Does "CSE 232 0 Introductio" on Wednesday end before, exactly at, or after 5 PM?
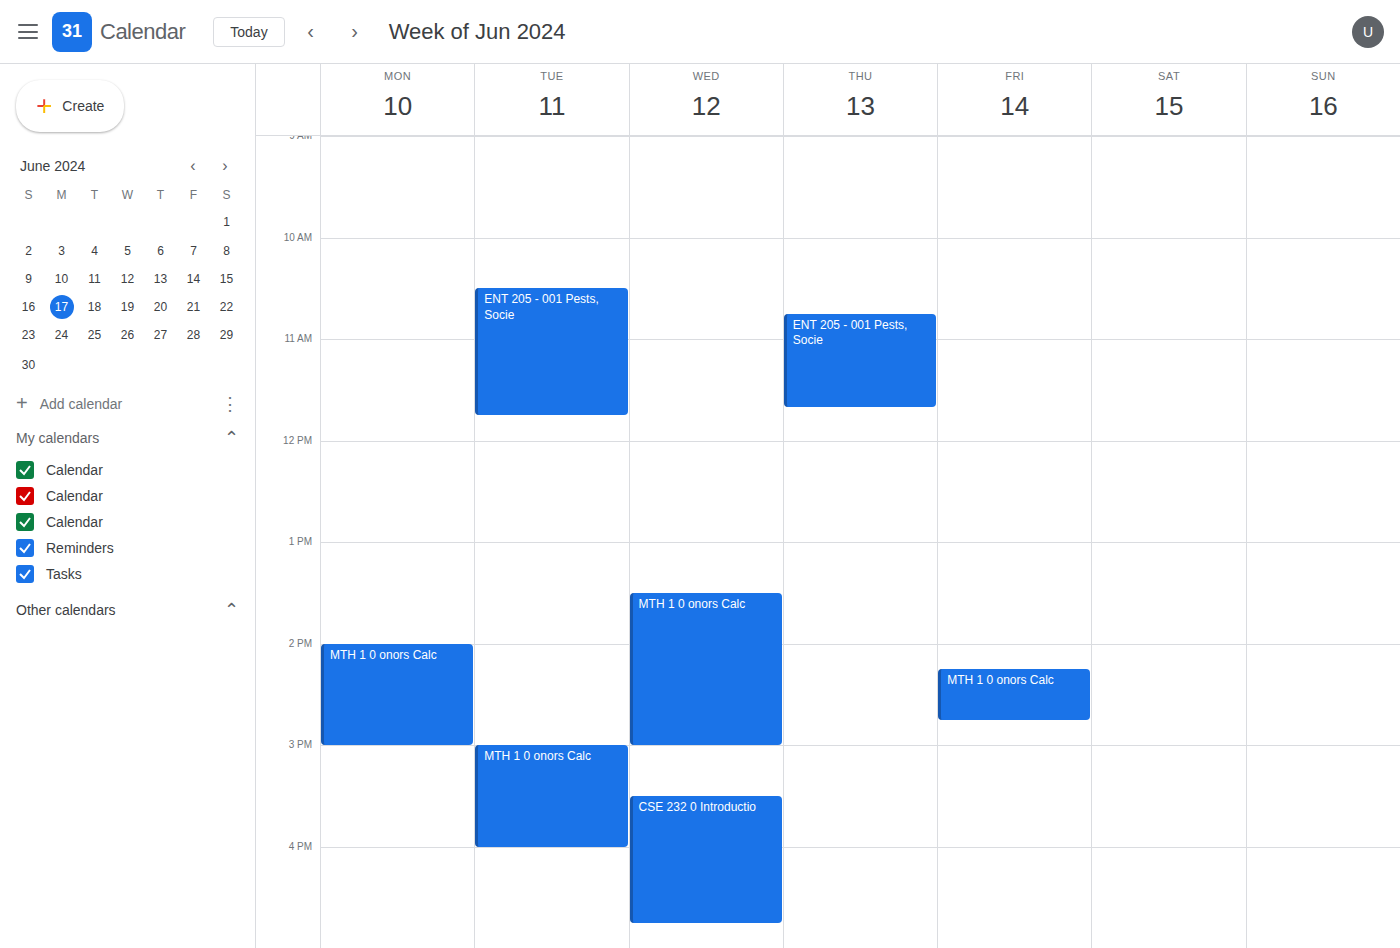
4:45 PM -- before 5 PM, 15 minutes above the 5 PM line.